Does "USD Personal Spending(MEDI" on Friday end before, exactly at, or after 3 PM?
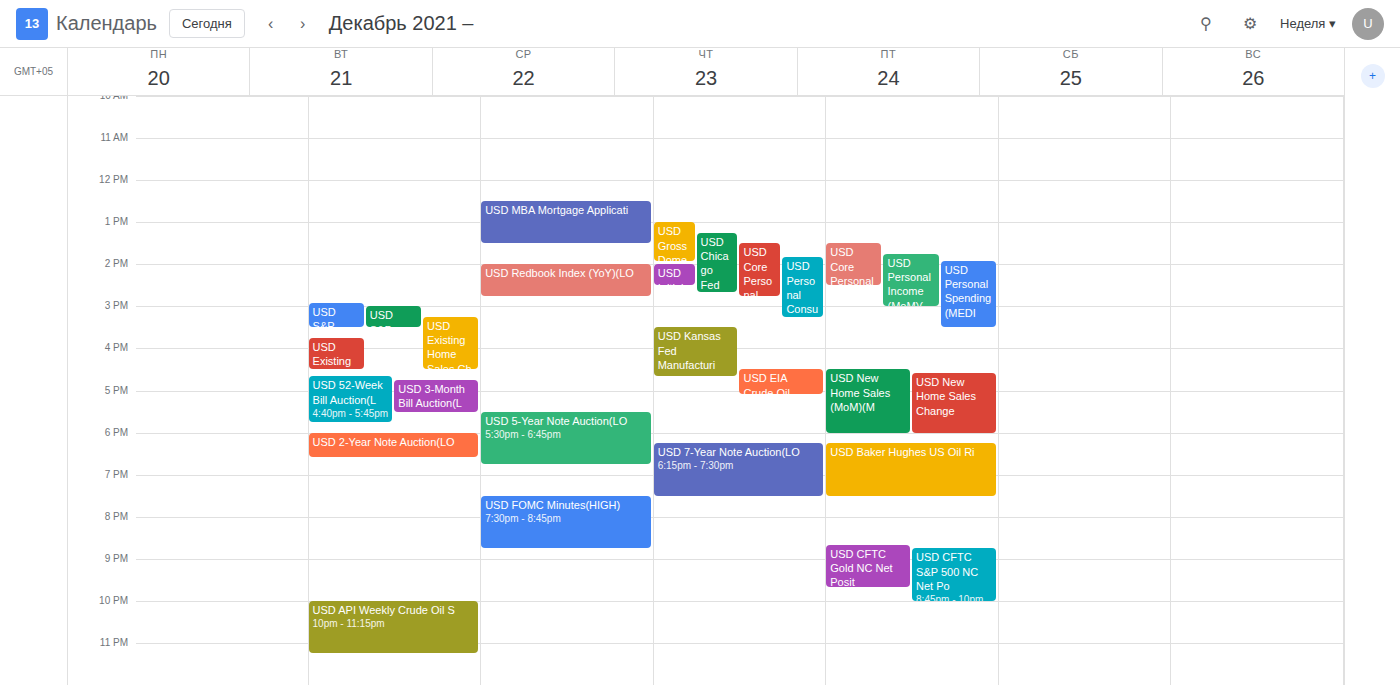
3:30 PM -- after 3 PM, 30 minutes below the 3 PM line.